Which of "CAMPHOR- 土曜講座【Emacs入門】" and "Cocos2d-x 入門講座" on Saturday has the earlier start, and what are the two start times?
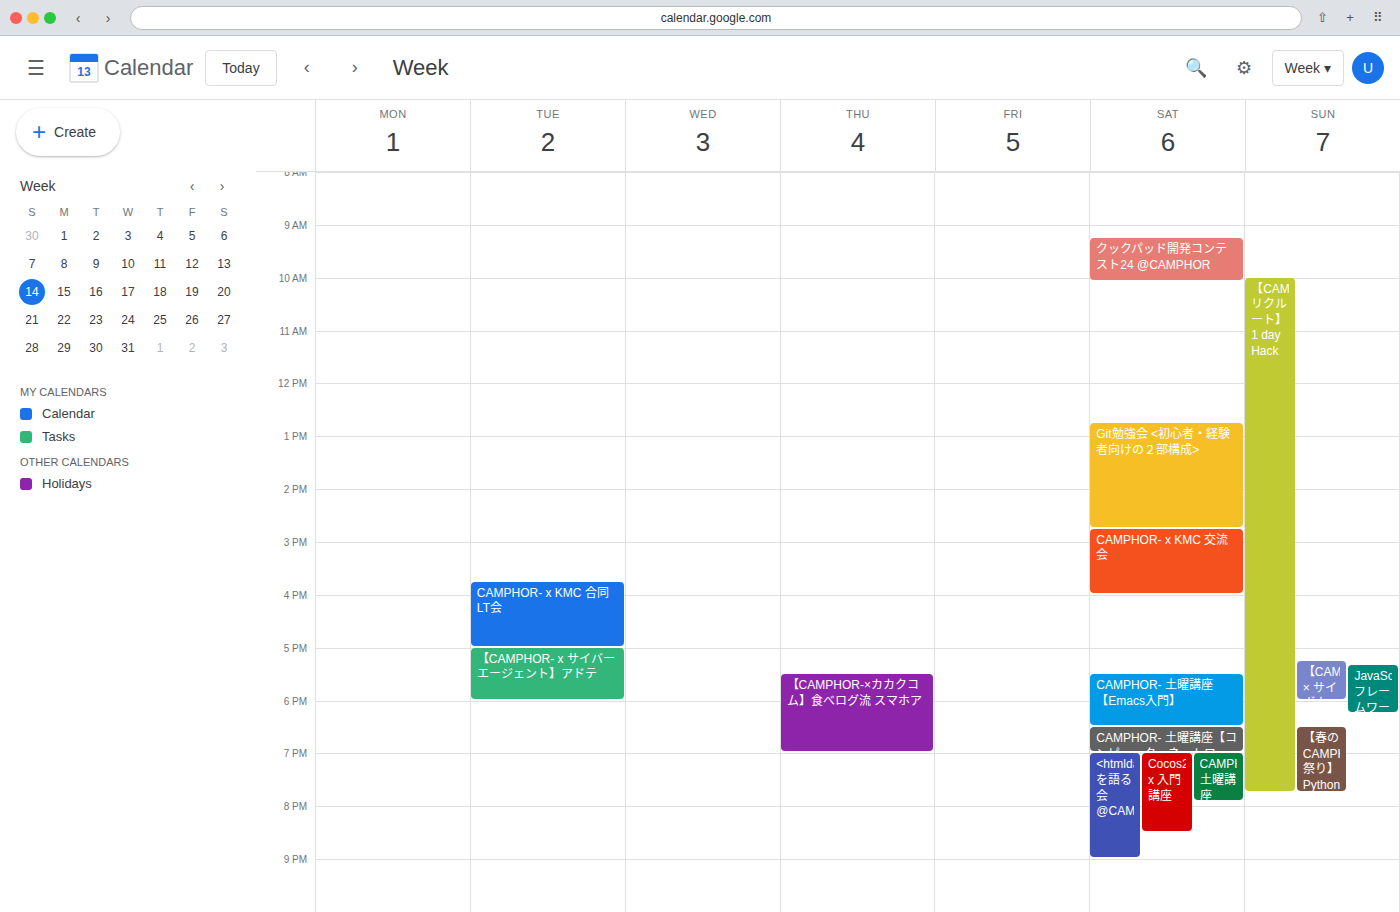
"CAMPHOR- 土曜講座【Emacs入門】" 5:30 PM; "Cocos2d-x 入門講座" 7:00 PM.